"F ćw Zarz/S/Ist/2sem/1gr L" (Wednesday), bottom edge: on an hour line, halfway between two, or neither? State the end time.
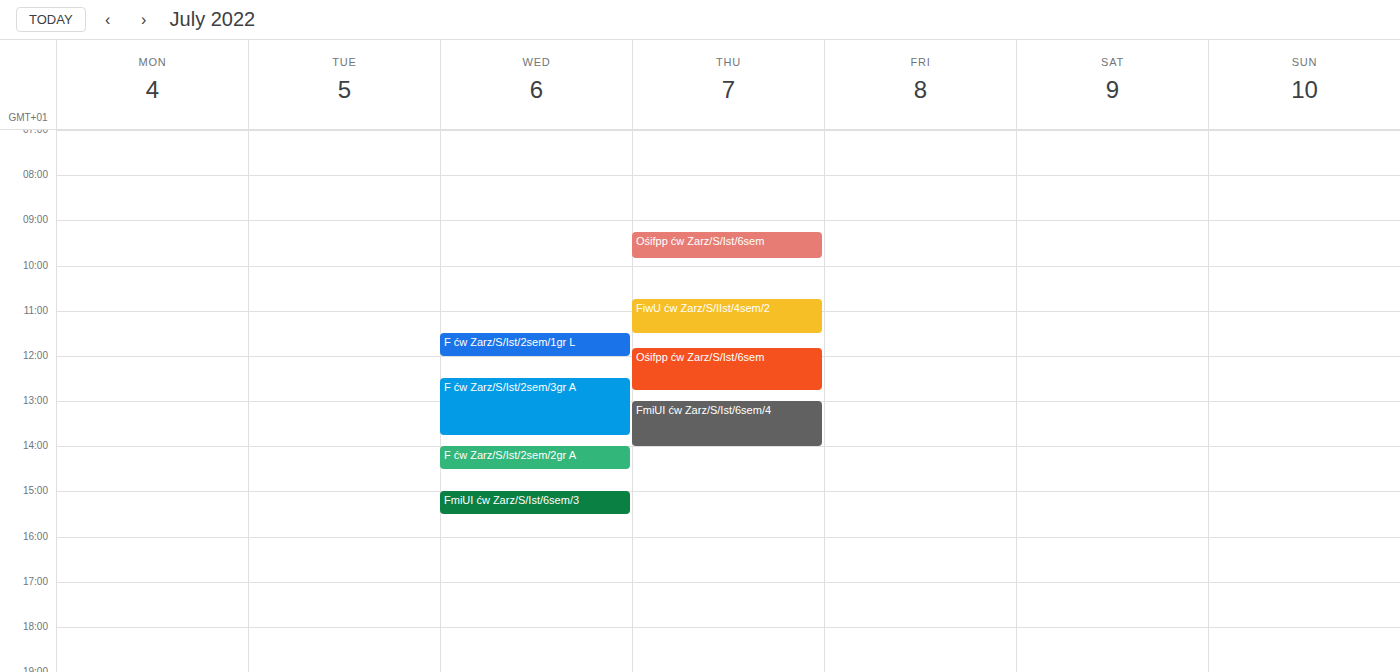
12:00 PM -- exactly on the 12 PM line.